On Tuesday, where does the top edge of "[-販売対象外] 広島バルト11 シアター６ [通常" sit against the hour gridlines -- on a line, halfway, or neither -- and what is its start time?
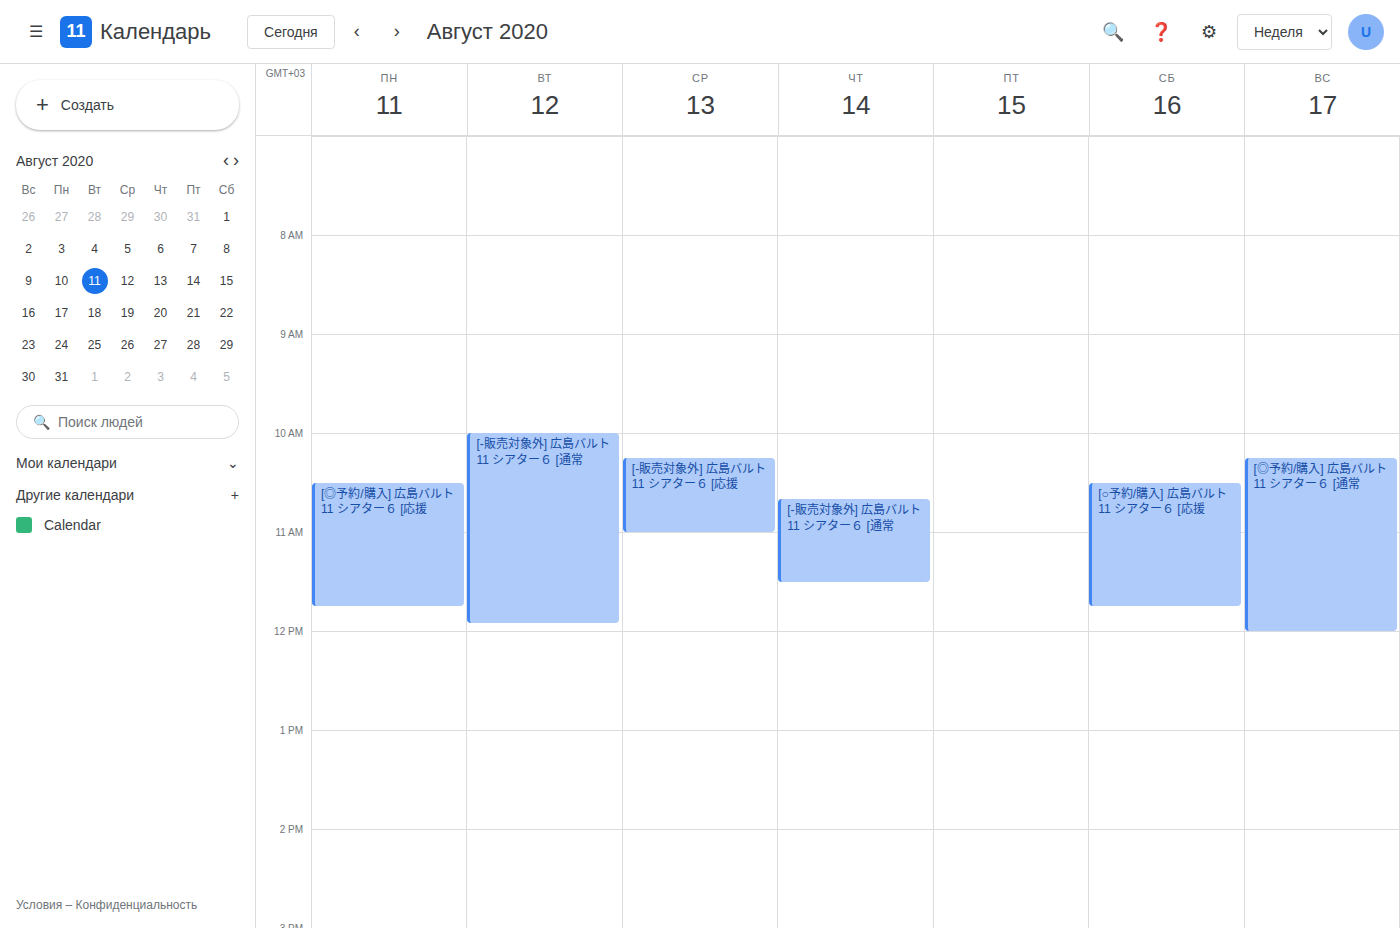
10:00 AM -- exactly on the 10 AM line.